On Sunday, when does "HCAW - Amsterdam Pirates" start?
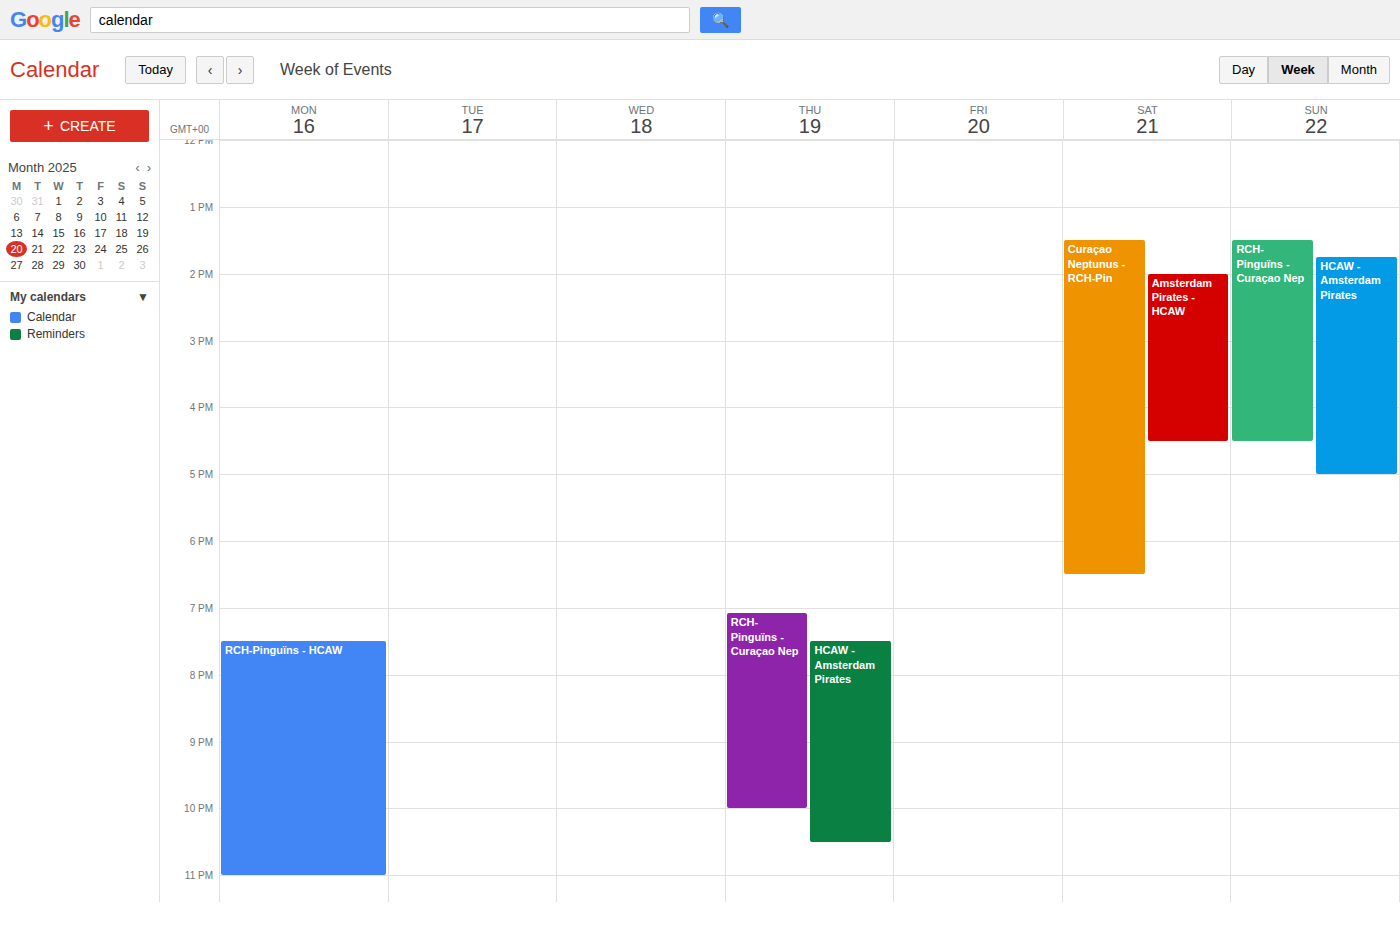
1:45 PM